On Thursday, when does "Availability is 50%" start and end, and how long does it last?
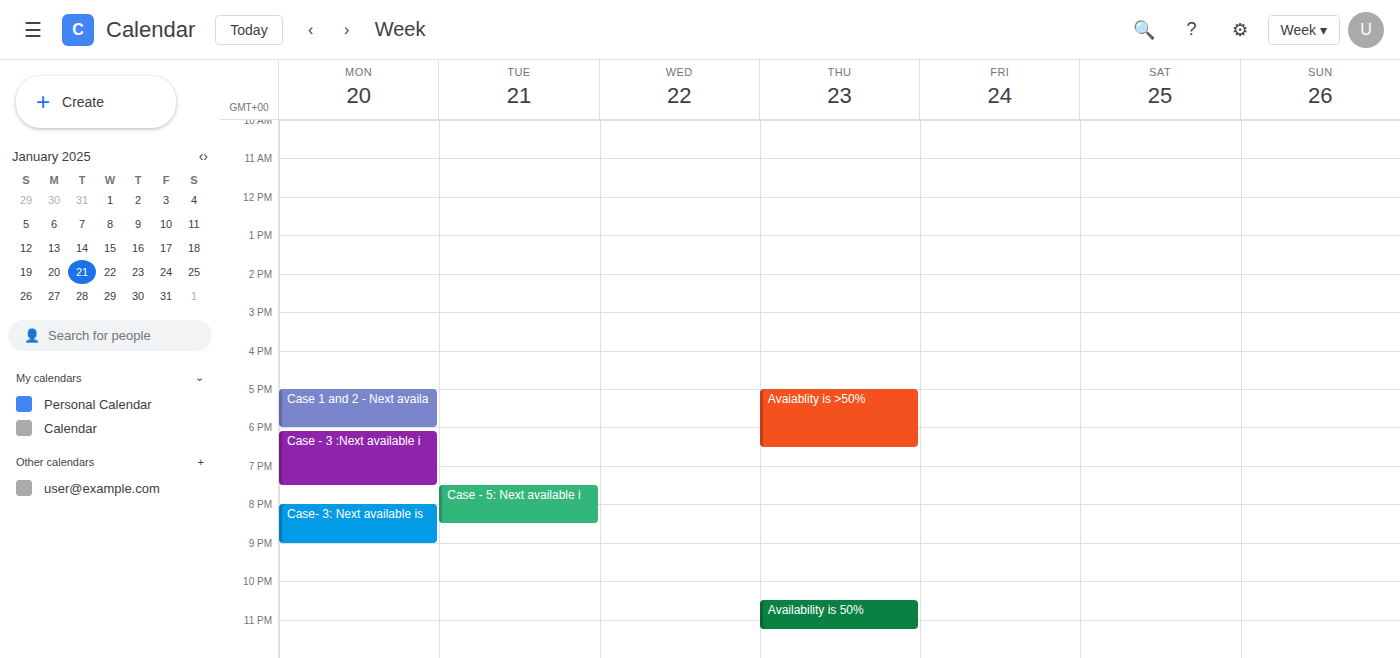
10:30 PM to 11:15 PM, 45 minutes